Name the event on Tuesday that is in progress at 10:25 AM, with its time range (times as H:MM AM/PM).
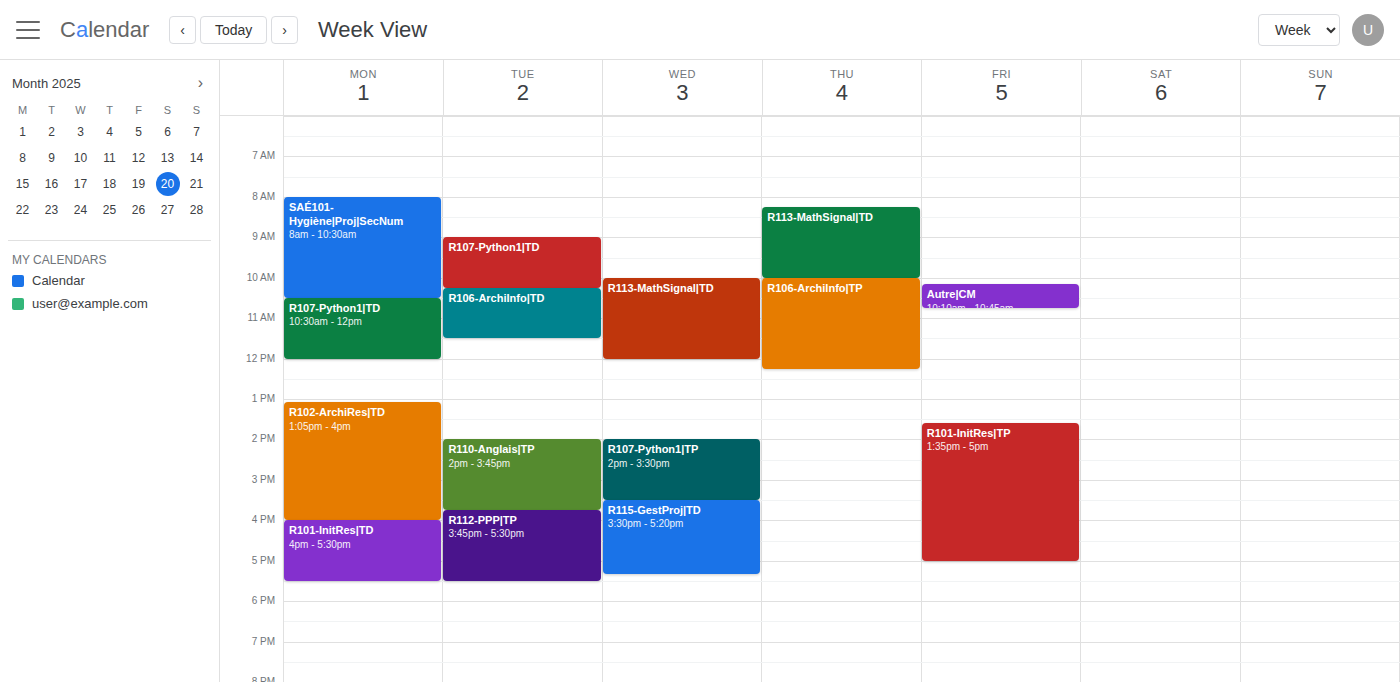
"R106-ArchiInfo|TD", 10:15 AM to 11:30 AM